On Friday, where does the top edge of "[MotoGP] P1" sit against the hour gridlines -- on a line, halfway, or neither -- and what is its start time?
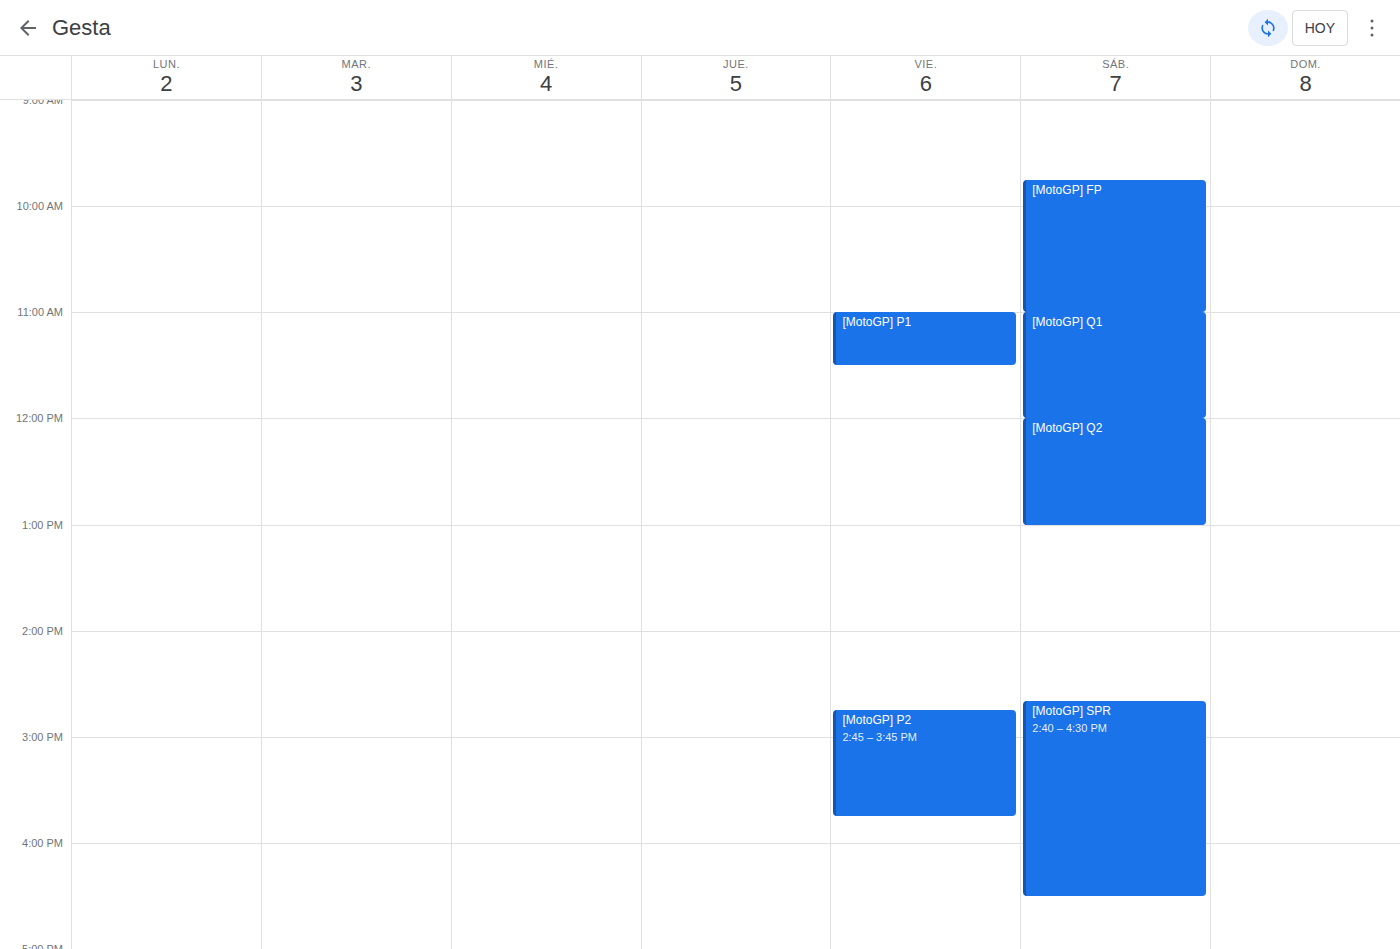
11:00 AM -- exactly on the 11 AM line.